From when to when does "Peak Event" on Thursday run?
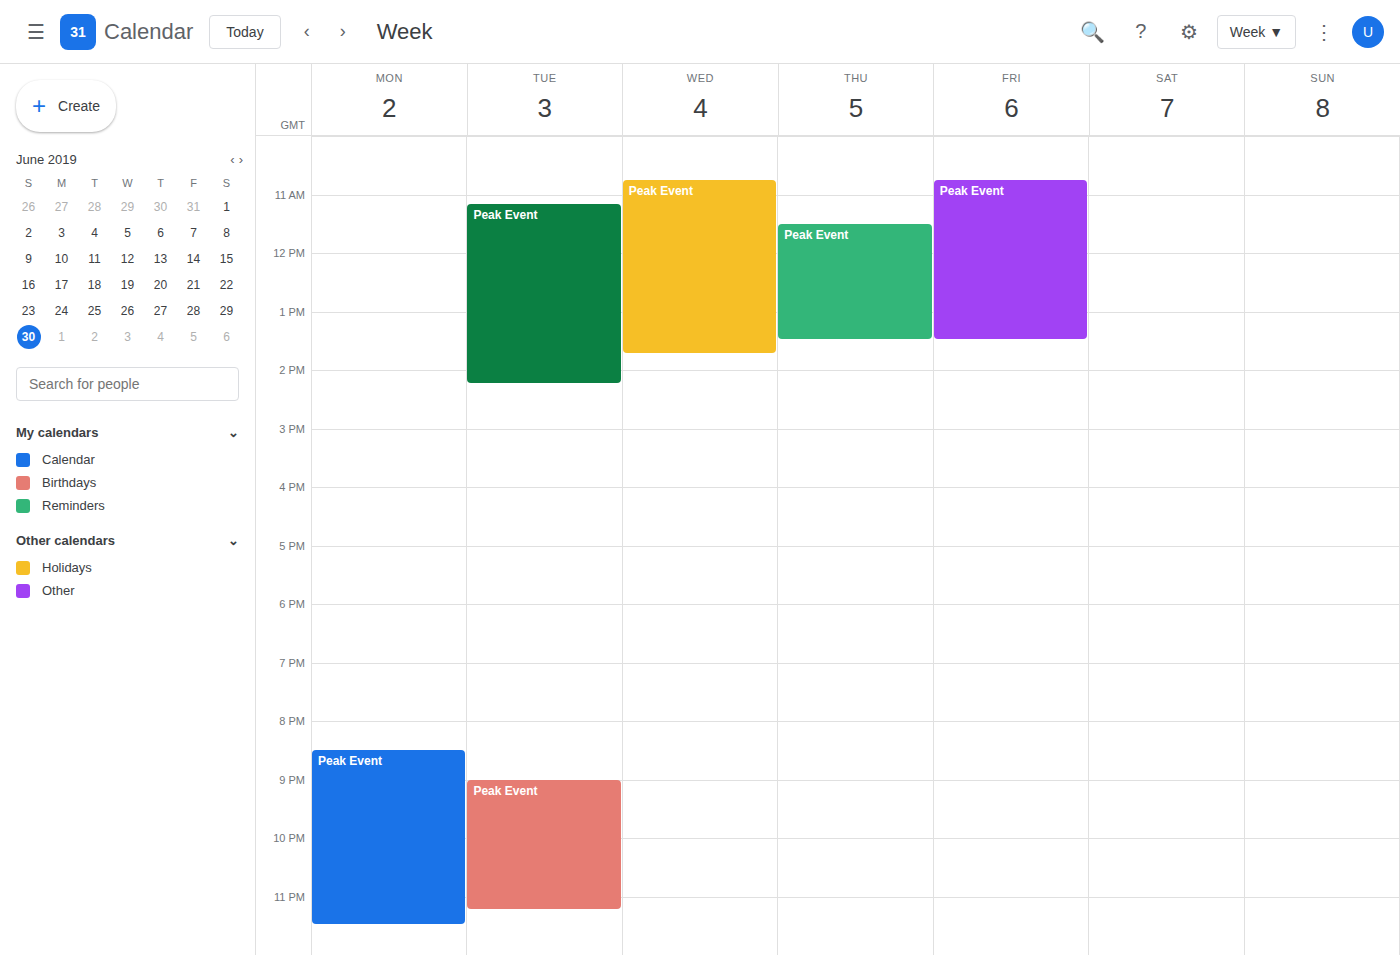
11:30 AM to 1:30 PM